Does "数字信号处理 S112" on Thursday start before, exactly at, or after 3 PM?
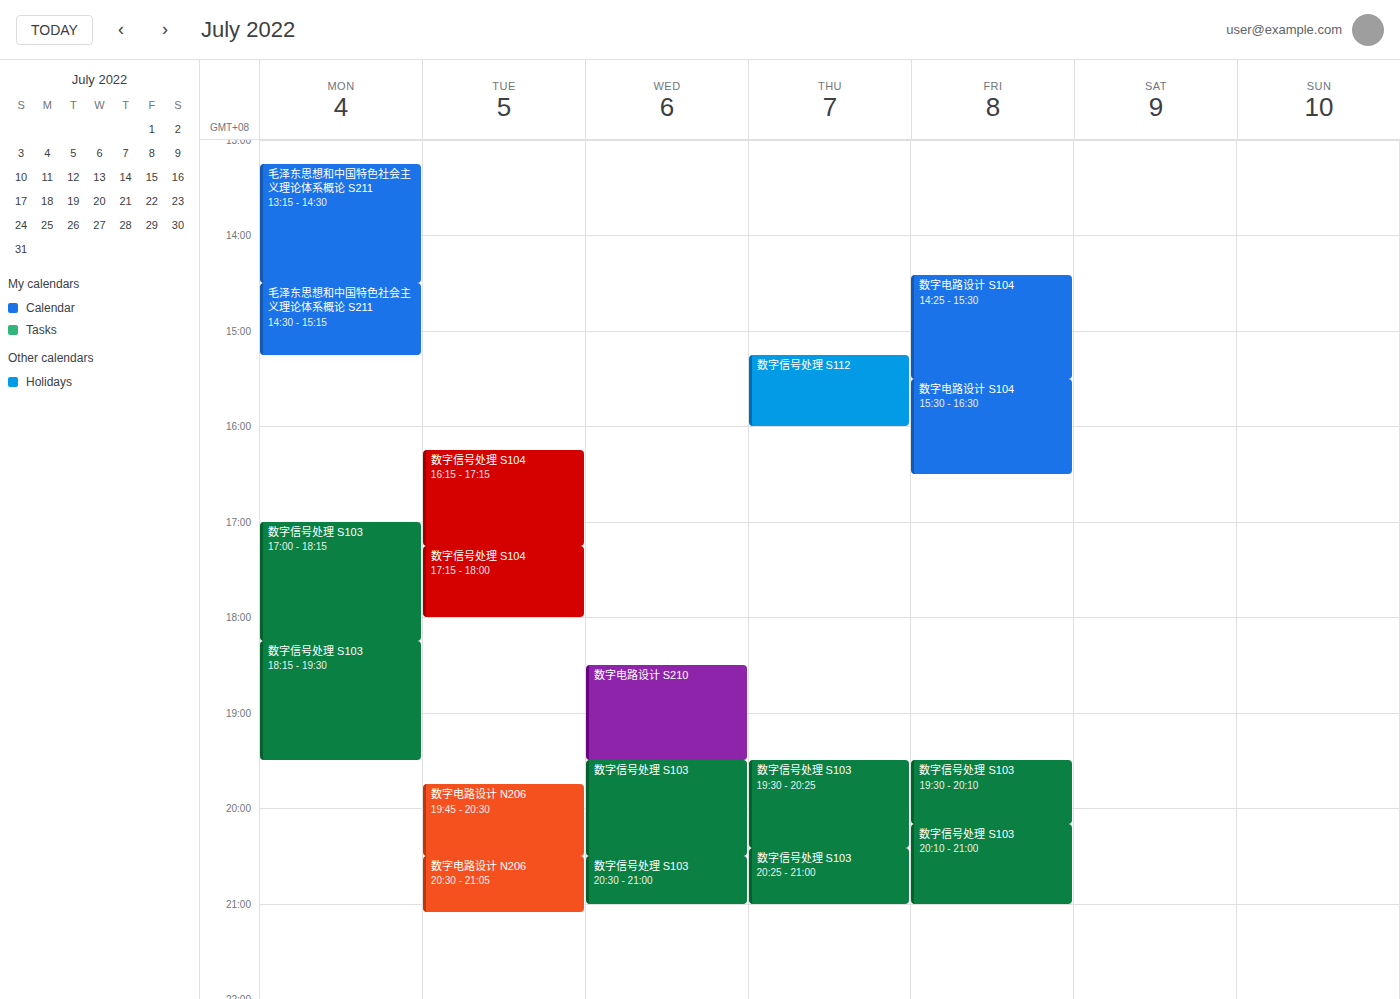
3:15 PM -- after 3 PM, 15 minutes below the 3 PM line.